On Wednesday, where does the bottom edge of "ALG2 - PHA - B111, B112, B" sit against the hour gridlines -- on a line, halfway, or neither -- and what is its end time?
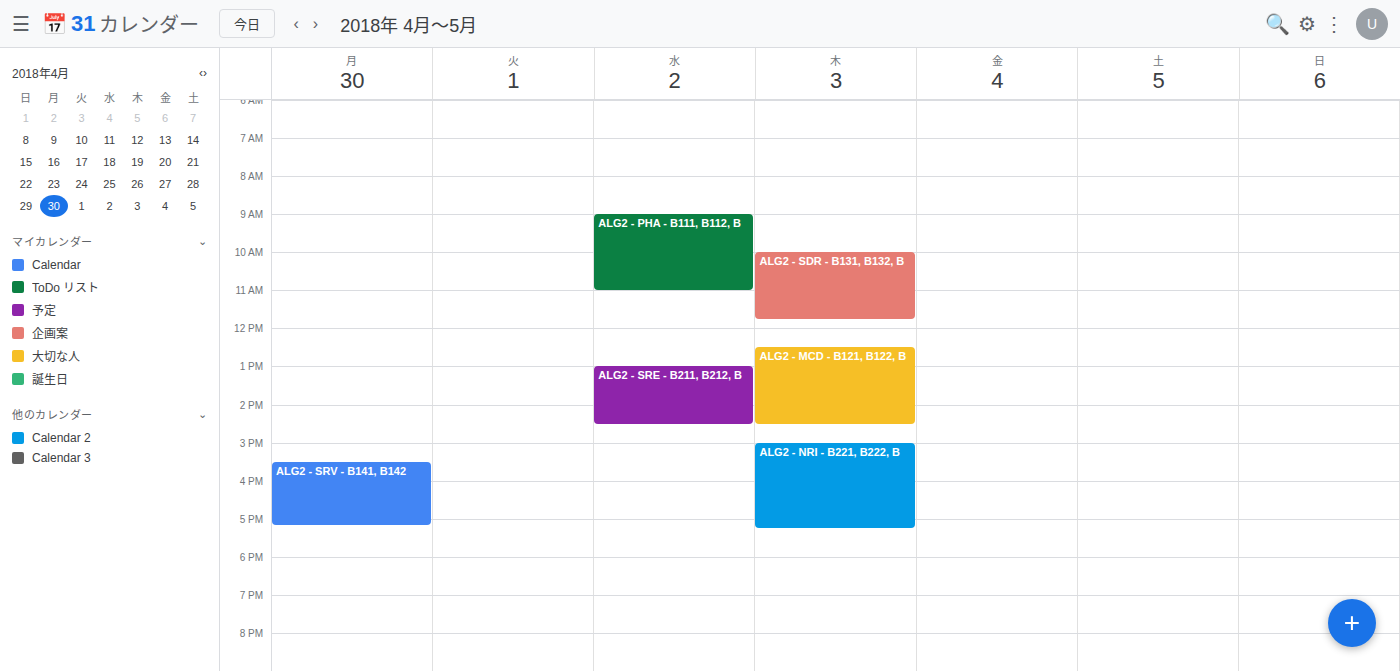
11:00 AM -- exactly on the 11 AM line.